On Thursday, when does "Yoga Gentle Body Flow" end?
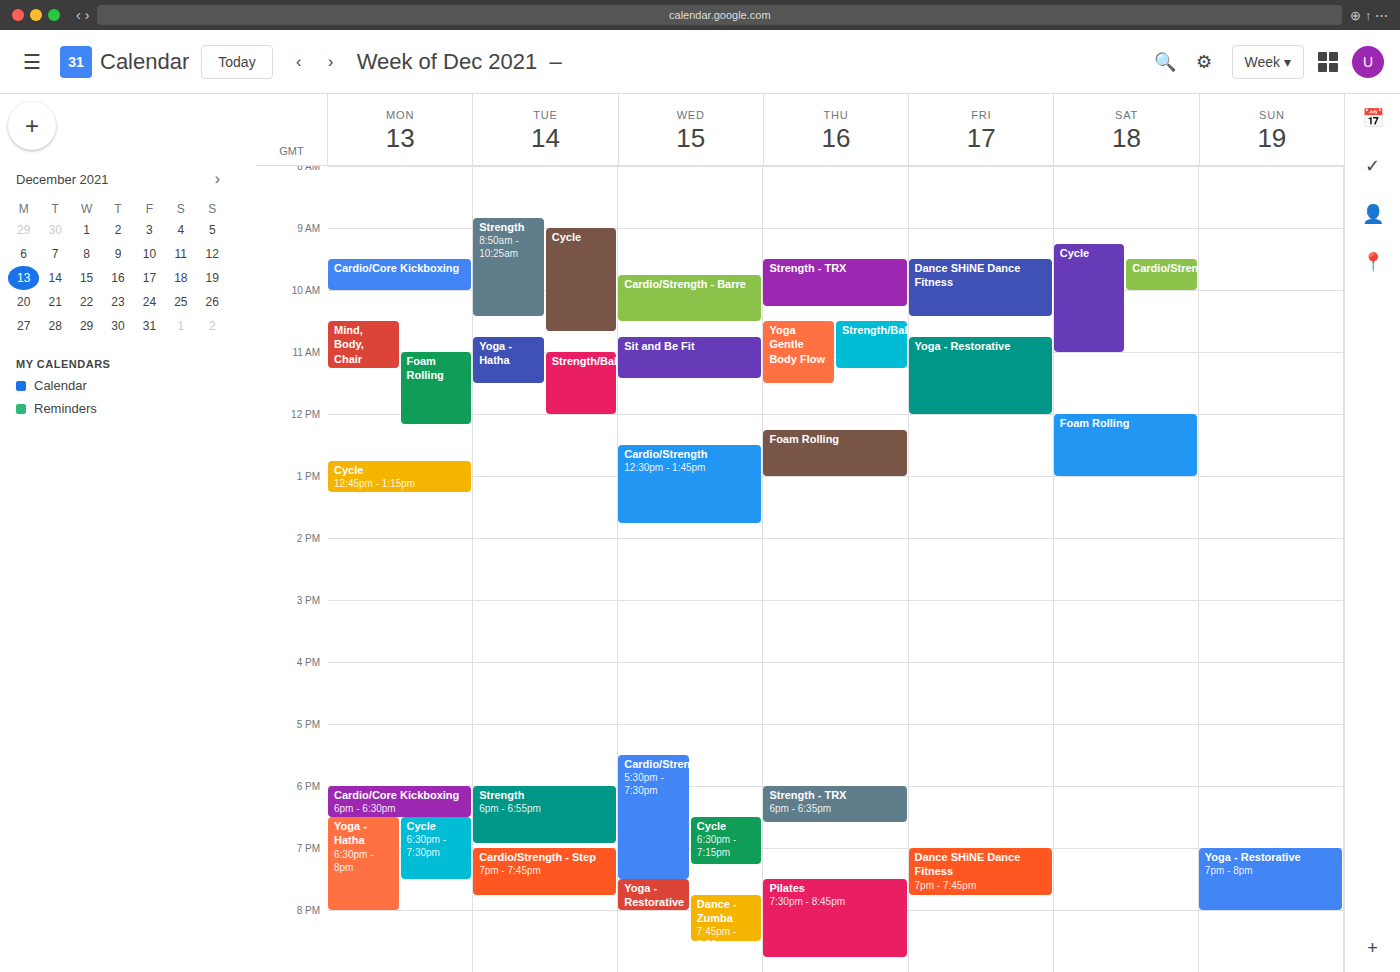
11:30